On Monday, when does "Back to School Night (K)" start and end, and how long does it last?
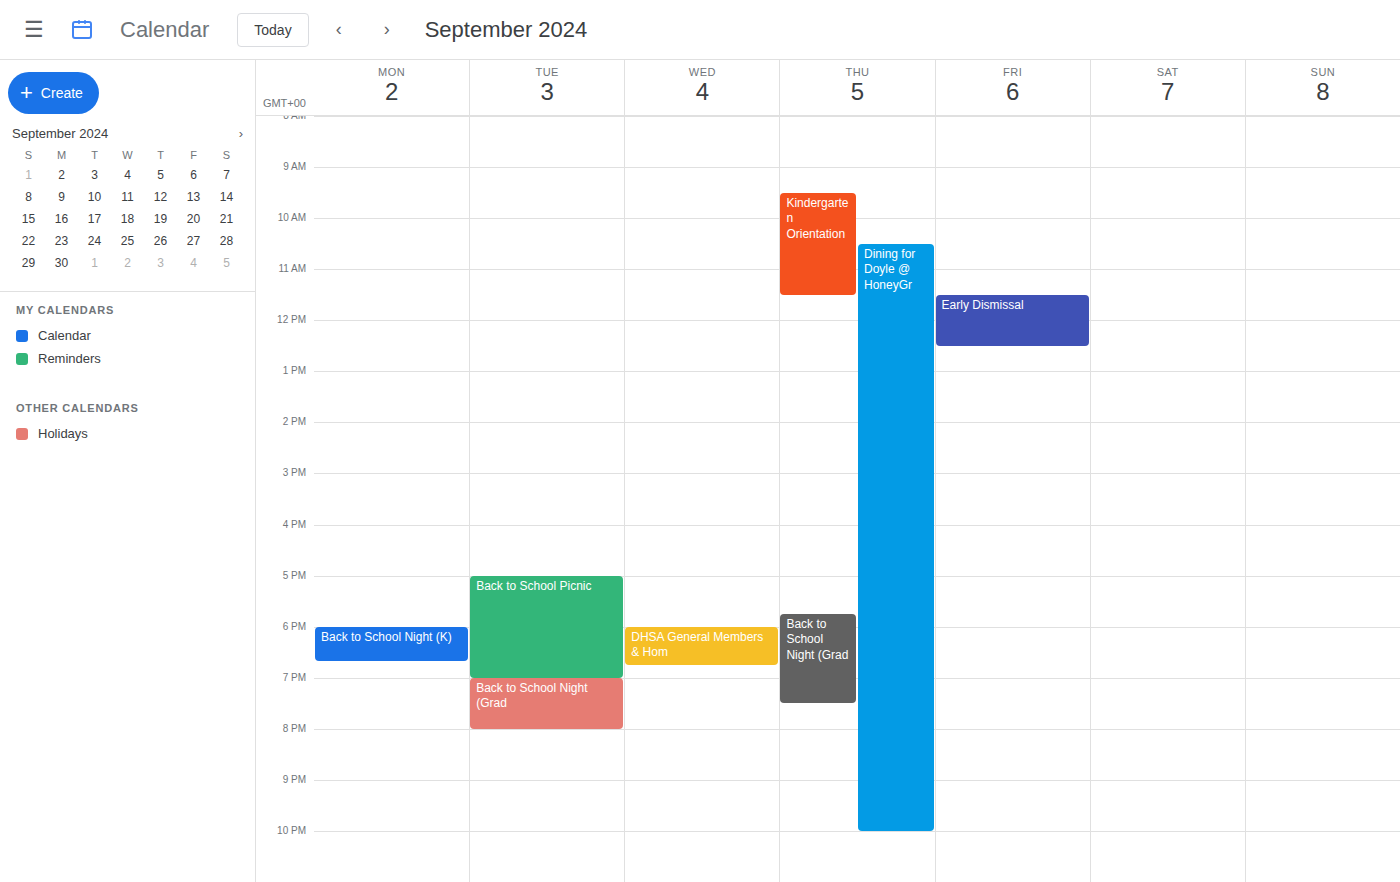
6:00 PM to 6:40 PM, 40 minutes